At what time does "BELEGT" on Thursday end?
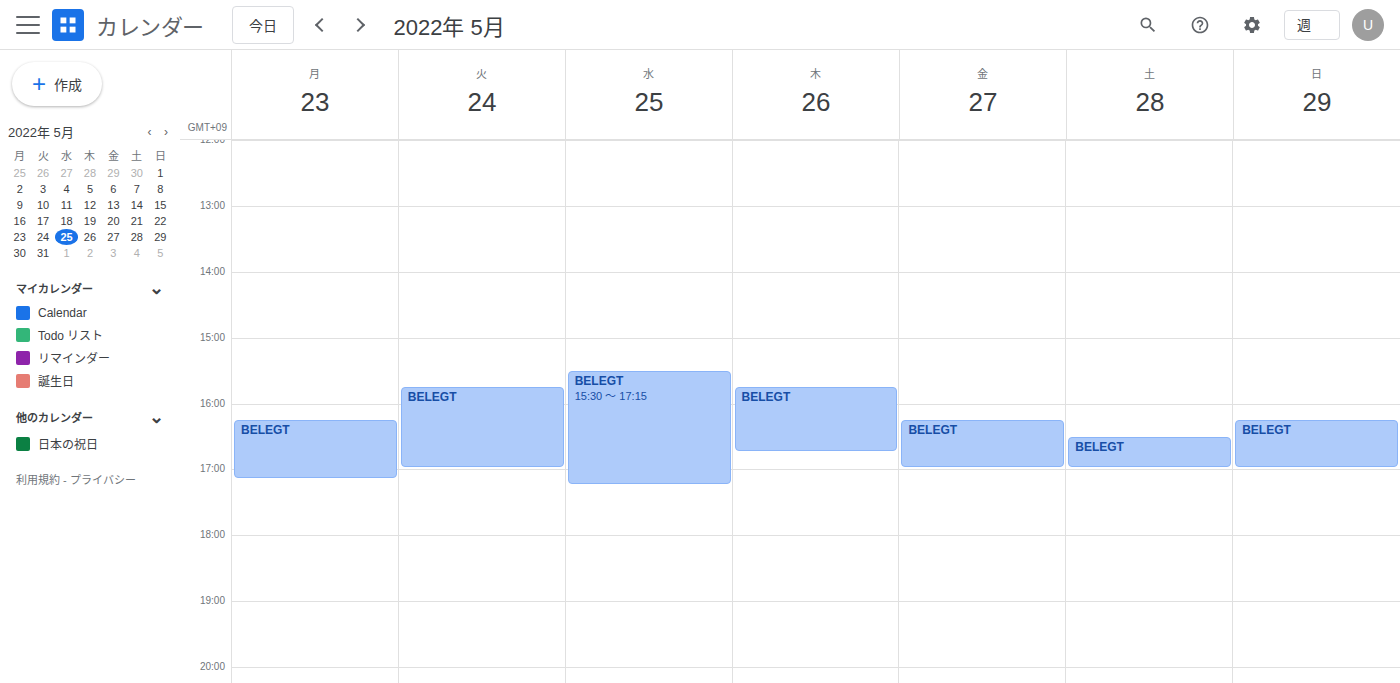
16:45